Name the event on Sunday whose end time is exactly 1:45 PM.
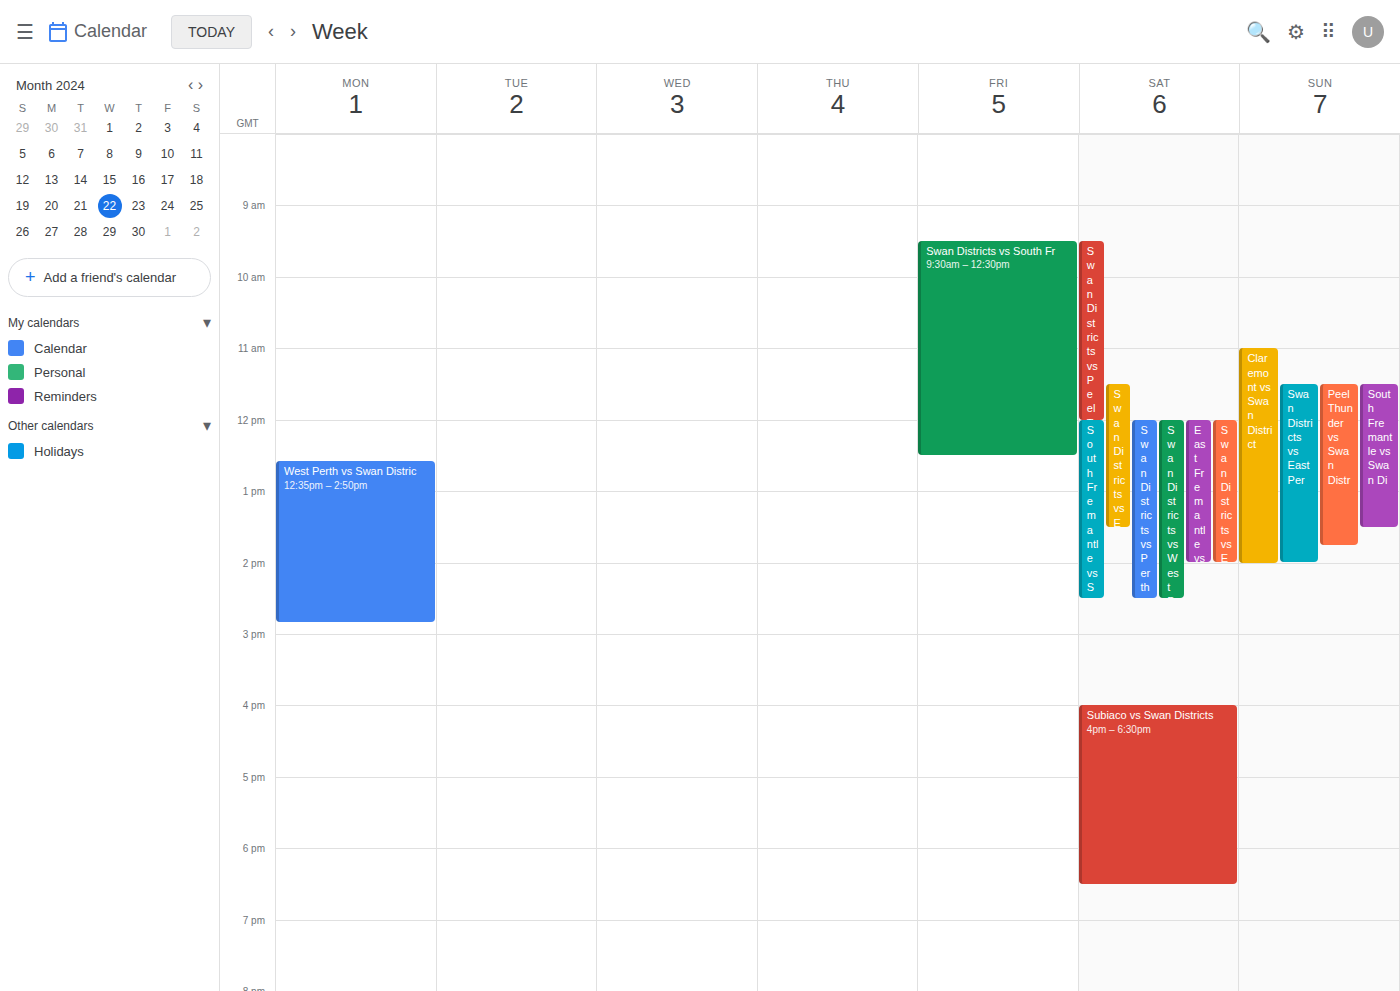
"Peel Thunder vs Swan Distr"